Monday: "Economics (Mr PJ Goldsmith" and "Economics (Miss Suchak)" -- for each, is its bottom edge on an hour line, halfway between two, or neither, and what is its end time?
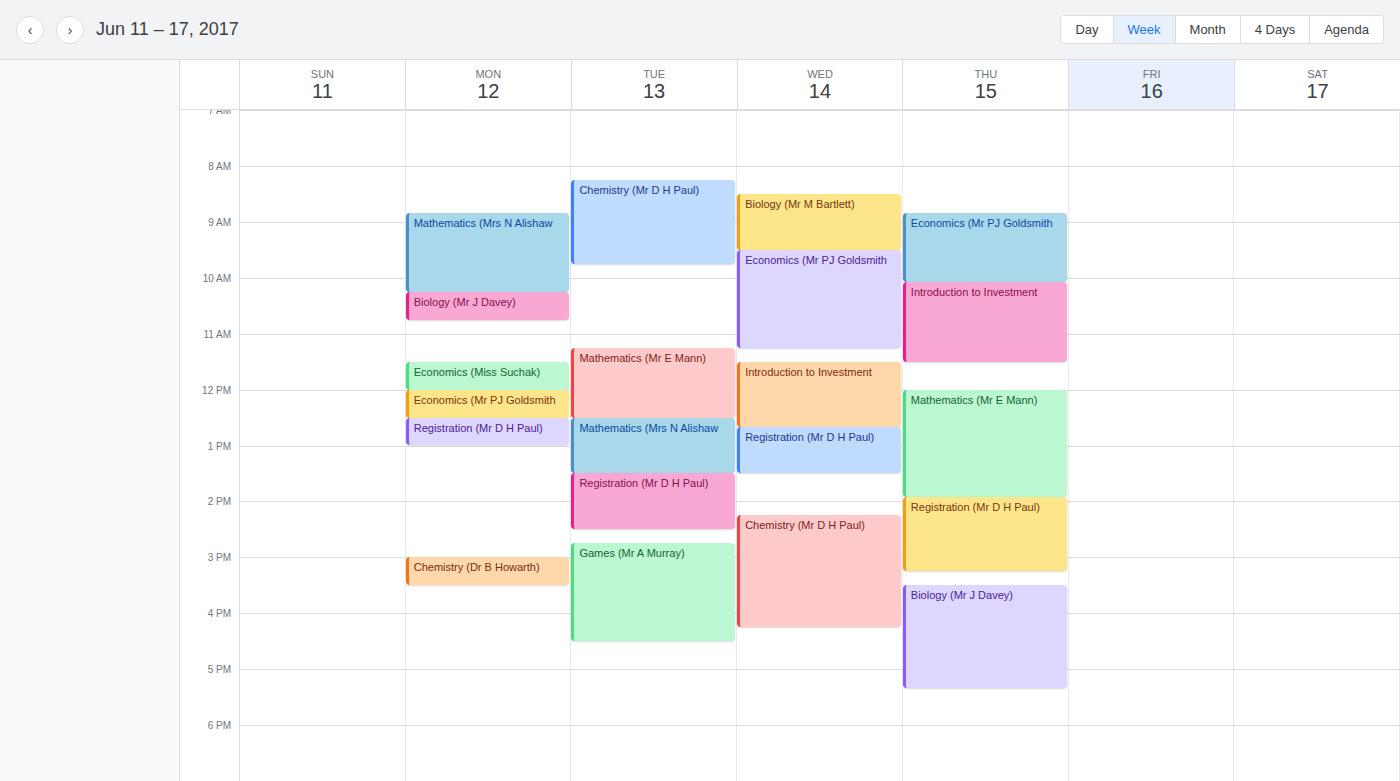
"Economics (Mr PJ Goldsmith": 12:30 PM, halfway between the 12 PM and 1 PM lines. "Economics (Miss Suchak)": 12:00 PM, exactly on the 12 PM line.